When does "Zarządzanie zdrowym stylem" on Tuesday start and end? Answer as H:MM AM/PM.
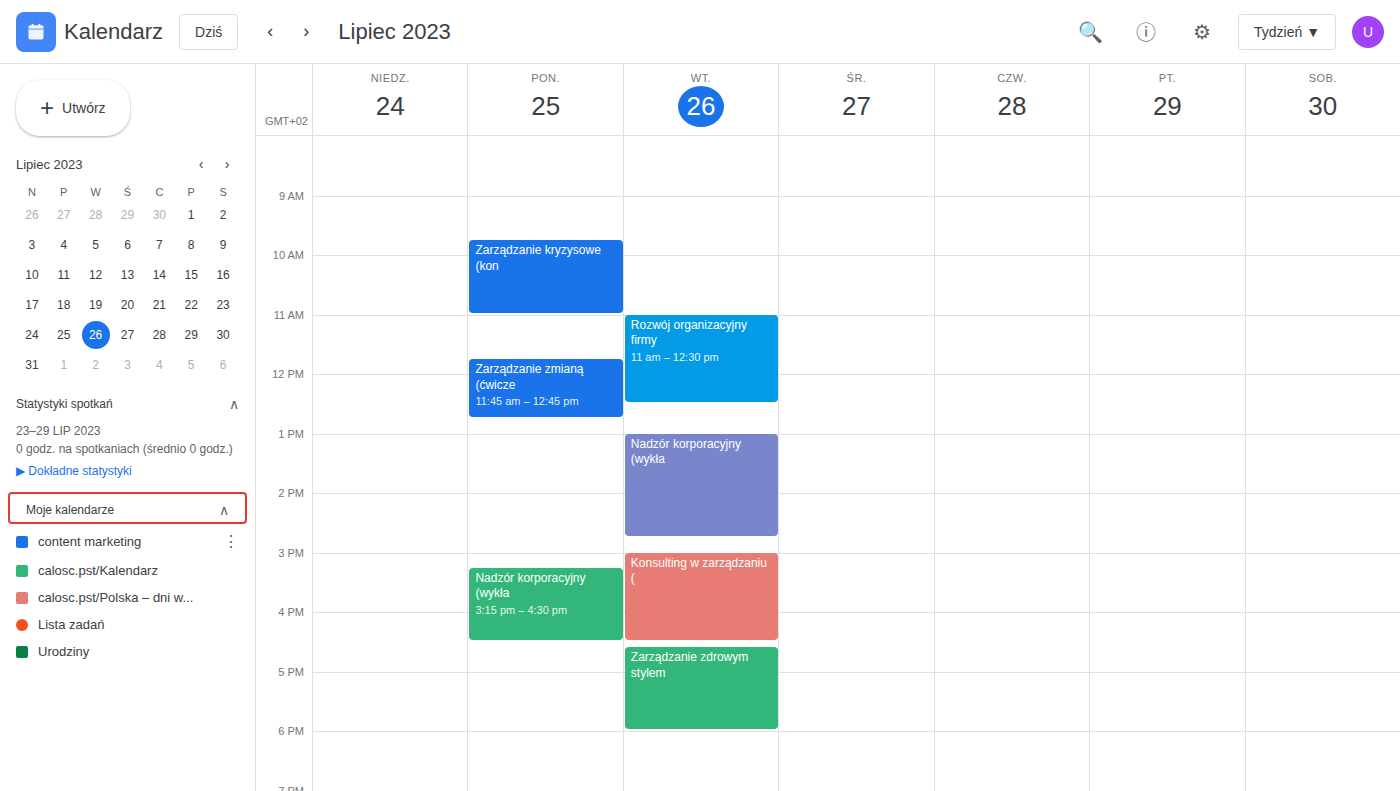
4:35 PM to 6:00 PM